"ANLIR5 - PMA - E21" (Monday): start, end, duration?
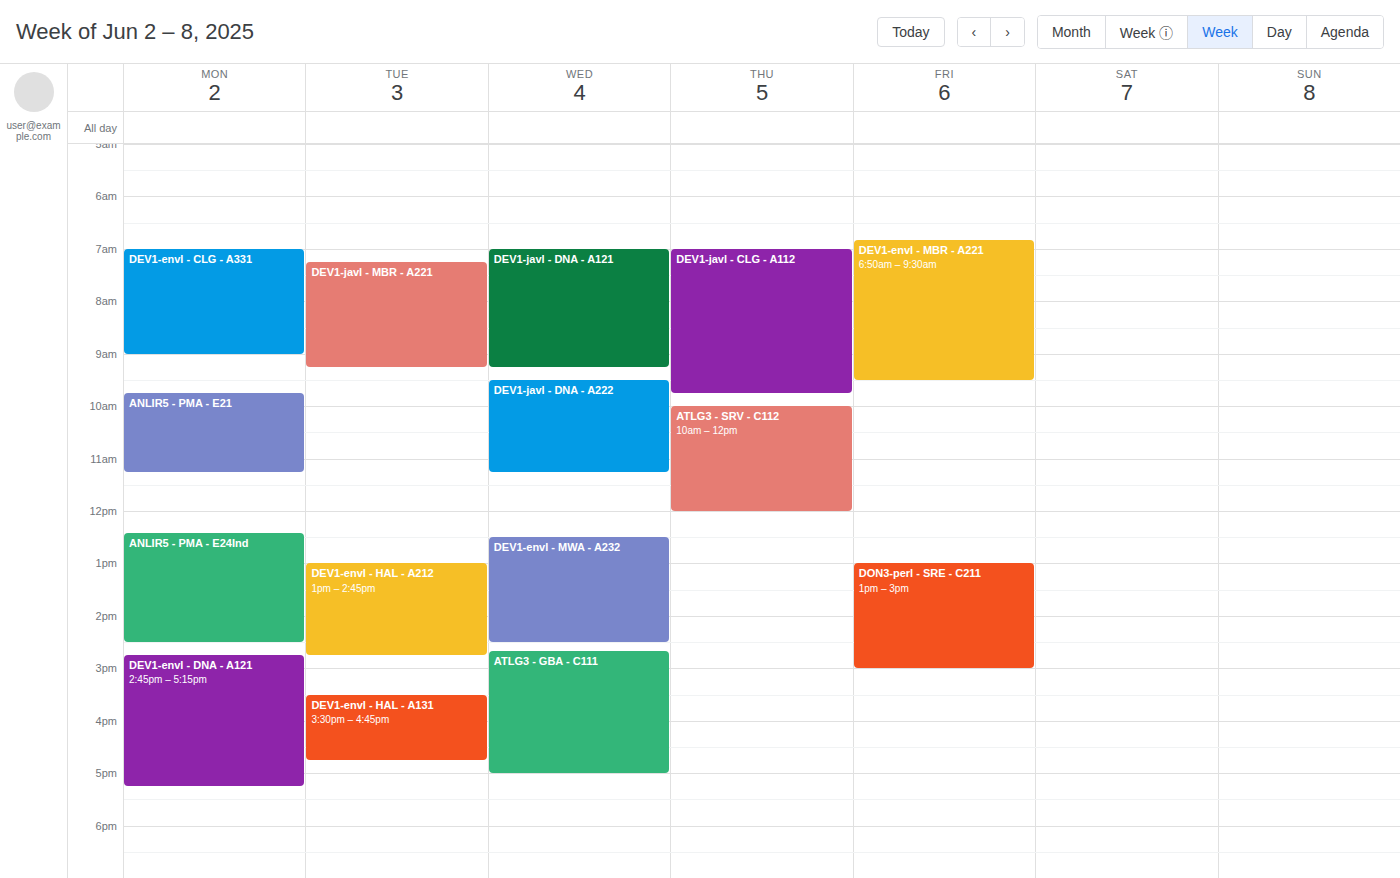
09:45 to 11:15, 1 hour 30 minutes